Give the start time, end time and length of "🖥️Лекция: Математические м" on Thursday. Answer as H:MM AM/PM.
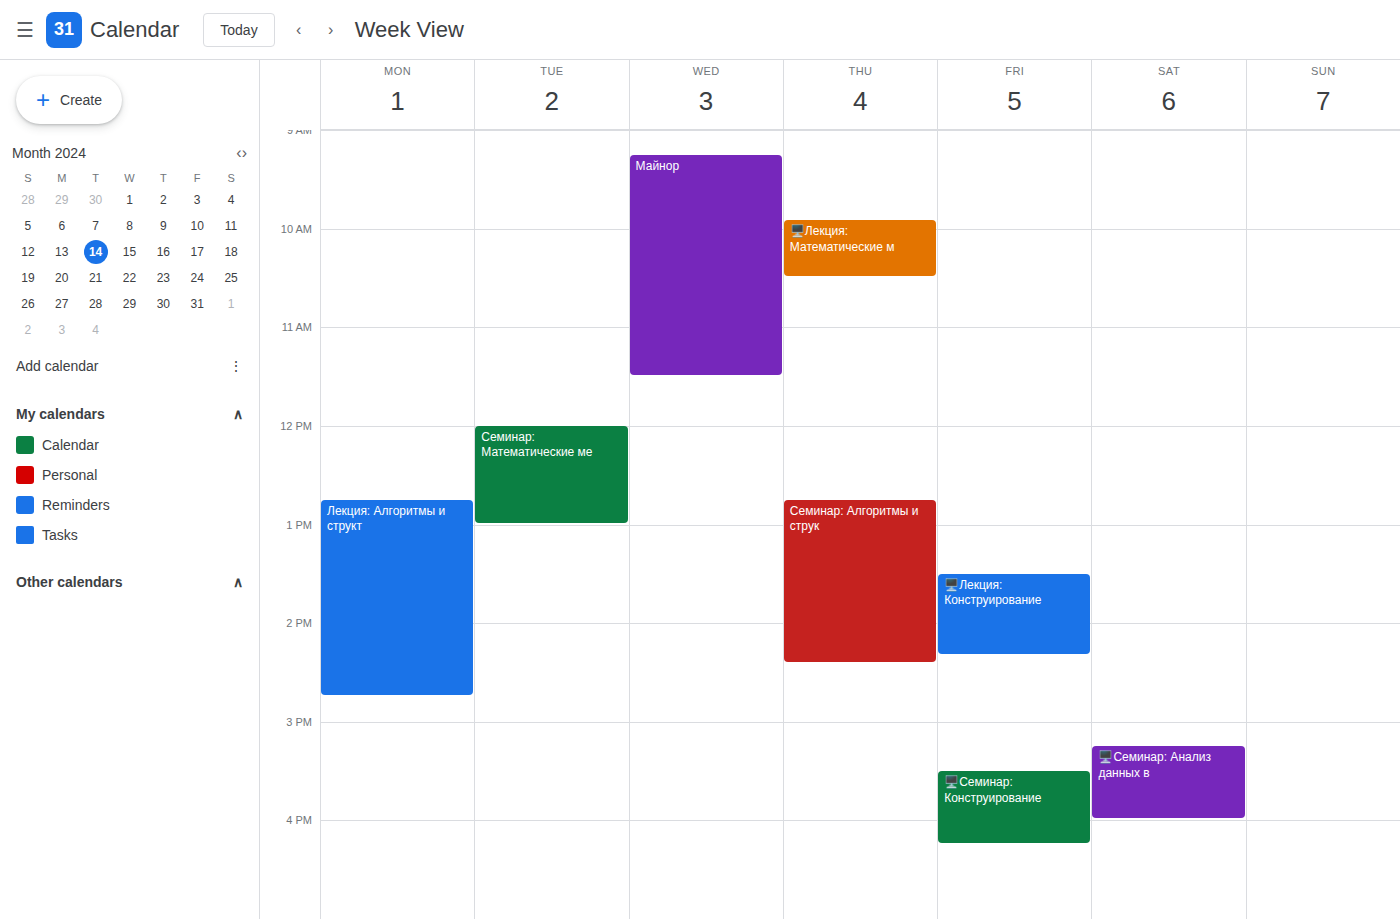
9:55 AM to 10:30 AM, 35 minutes